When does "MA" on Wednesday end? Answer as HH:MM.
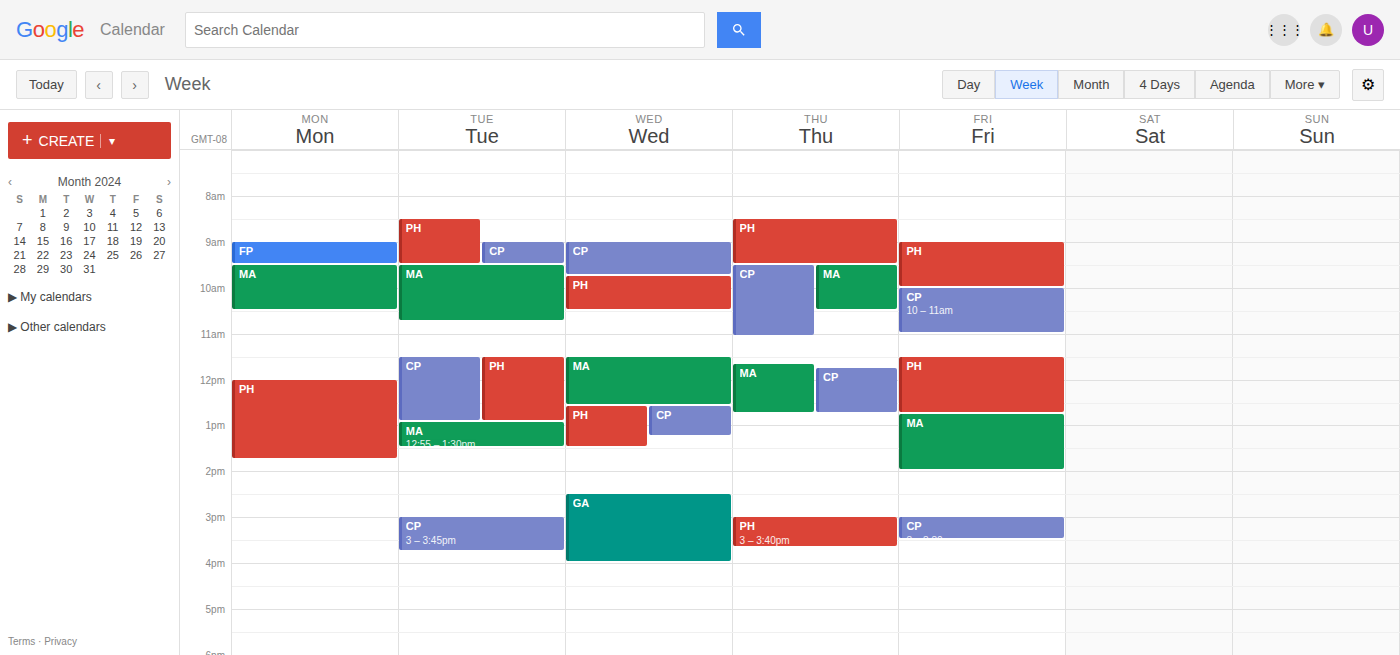
12:35